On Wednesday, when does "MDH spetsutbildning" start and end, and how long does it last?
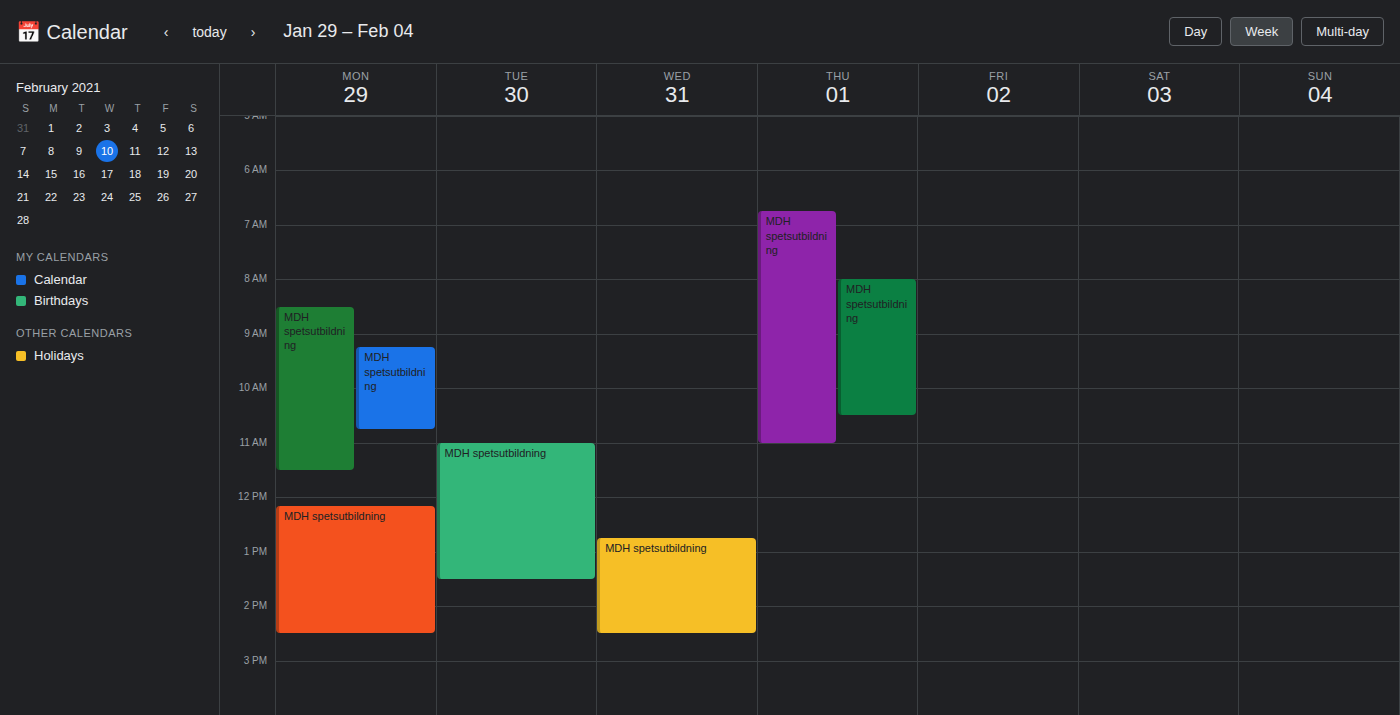
12:45 PM to 2:30 PM, 1 hour 45 minutes